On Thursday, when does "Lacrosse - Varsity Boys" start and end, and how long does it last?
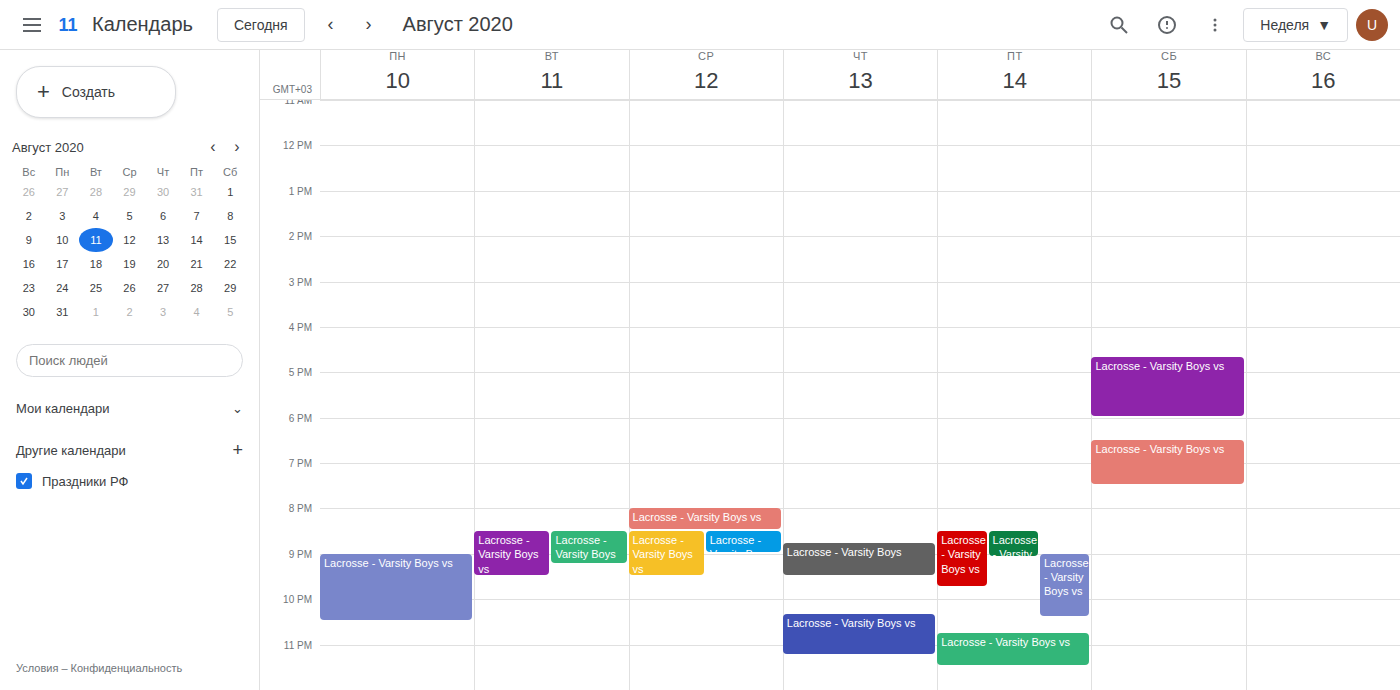
8:45 PM to 9:30 PM, 45 minutes